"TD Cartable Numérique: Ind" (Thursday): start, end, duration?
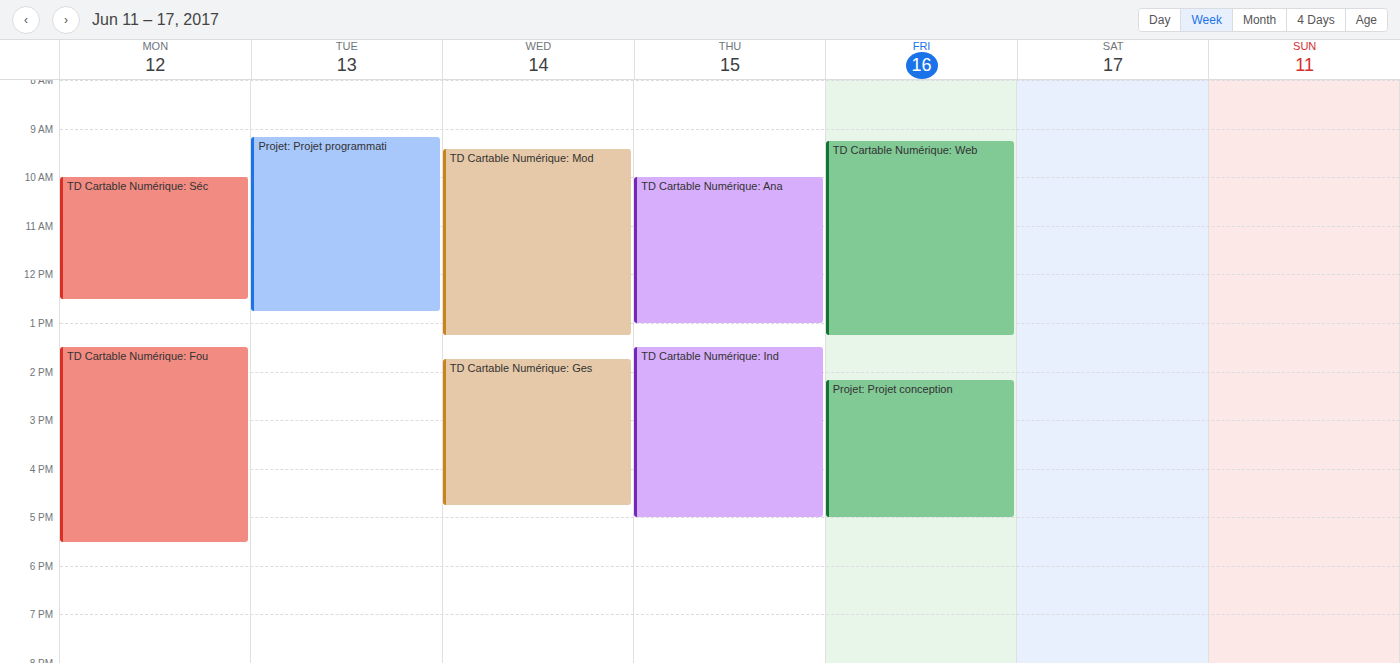
1:30 PM to 5:00 PM, 3 hours 30 minutes